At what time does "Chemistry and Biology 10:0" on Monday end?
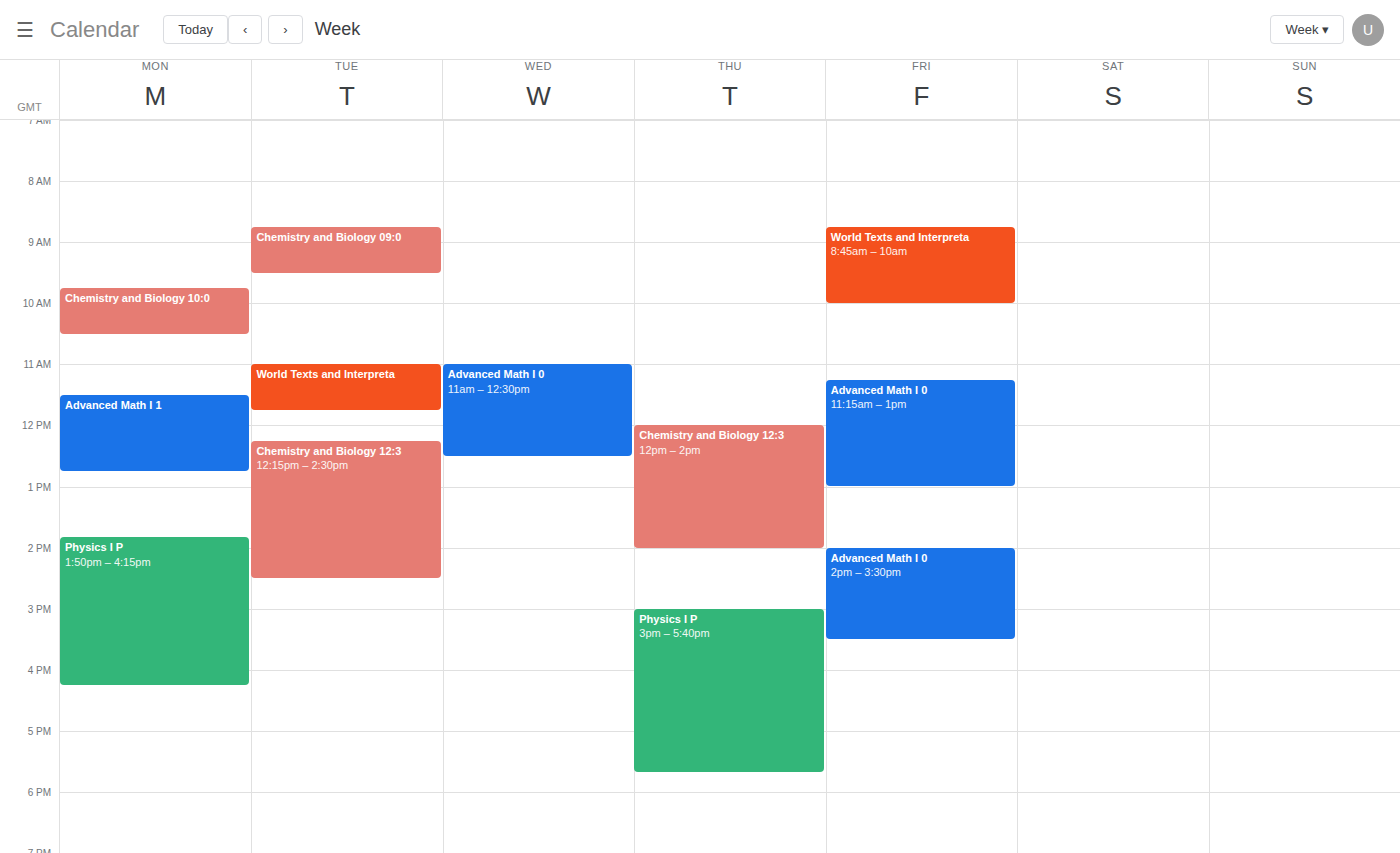
10:30 AM